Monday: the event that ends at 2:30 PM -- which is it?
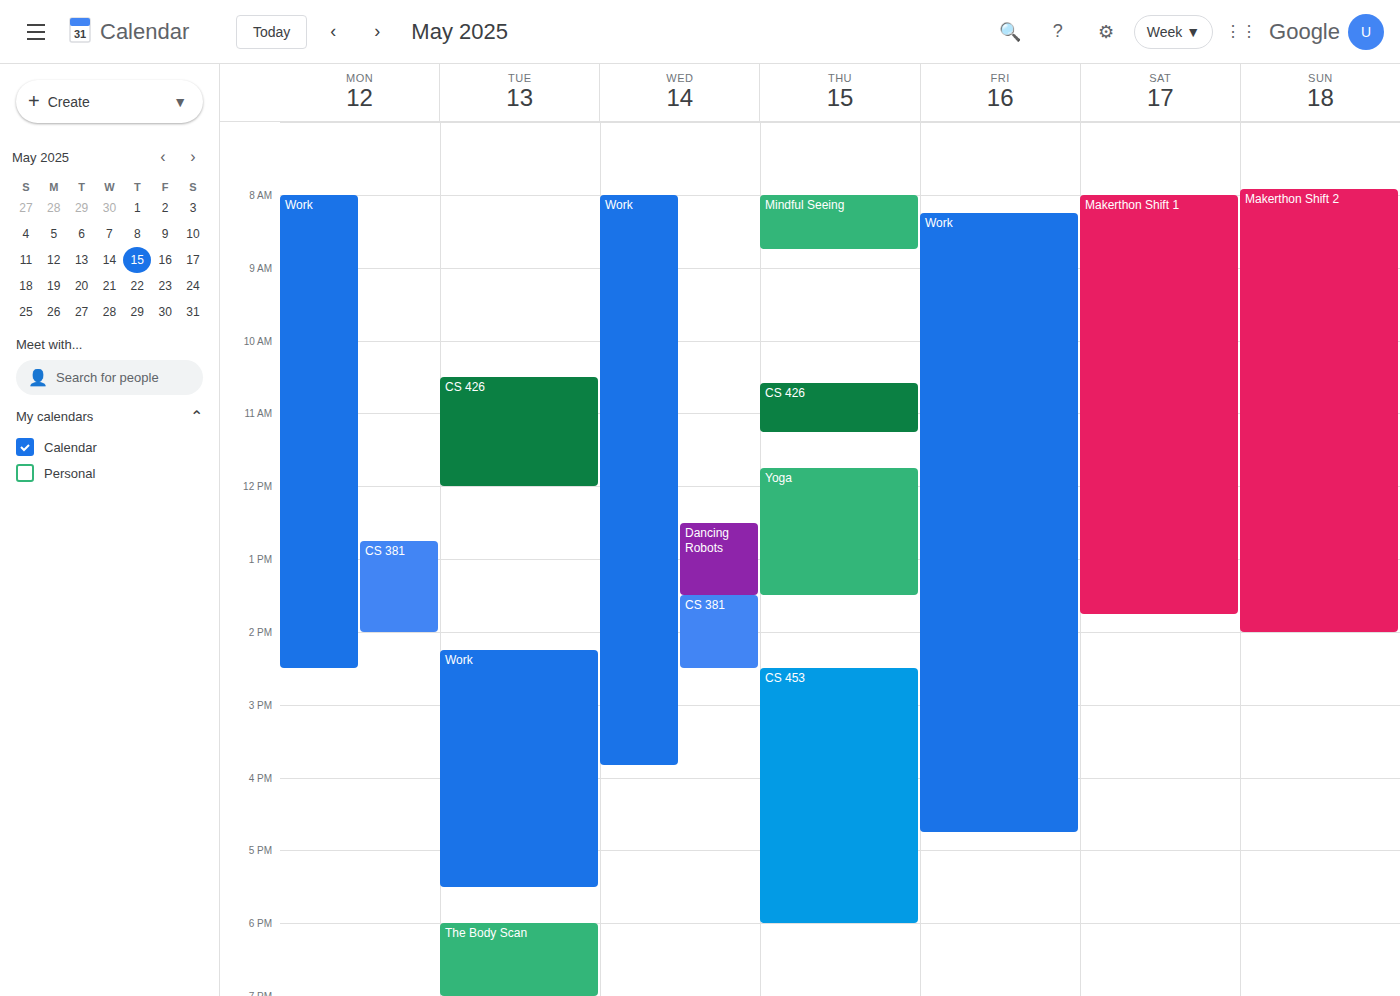
"Work"